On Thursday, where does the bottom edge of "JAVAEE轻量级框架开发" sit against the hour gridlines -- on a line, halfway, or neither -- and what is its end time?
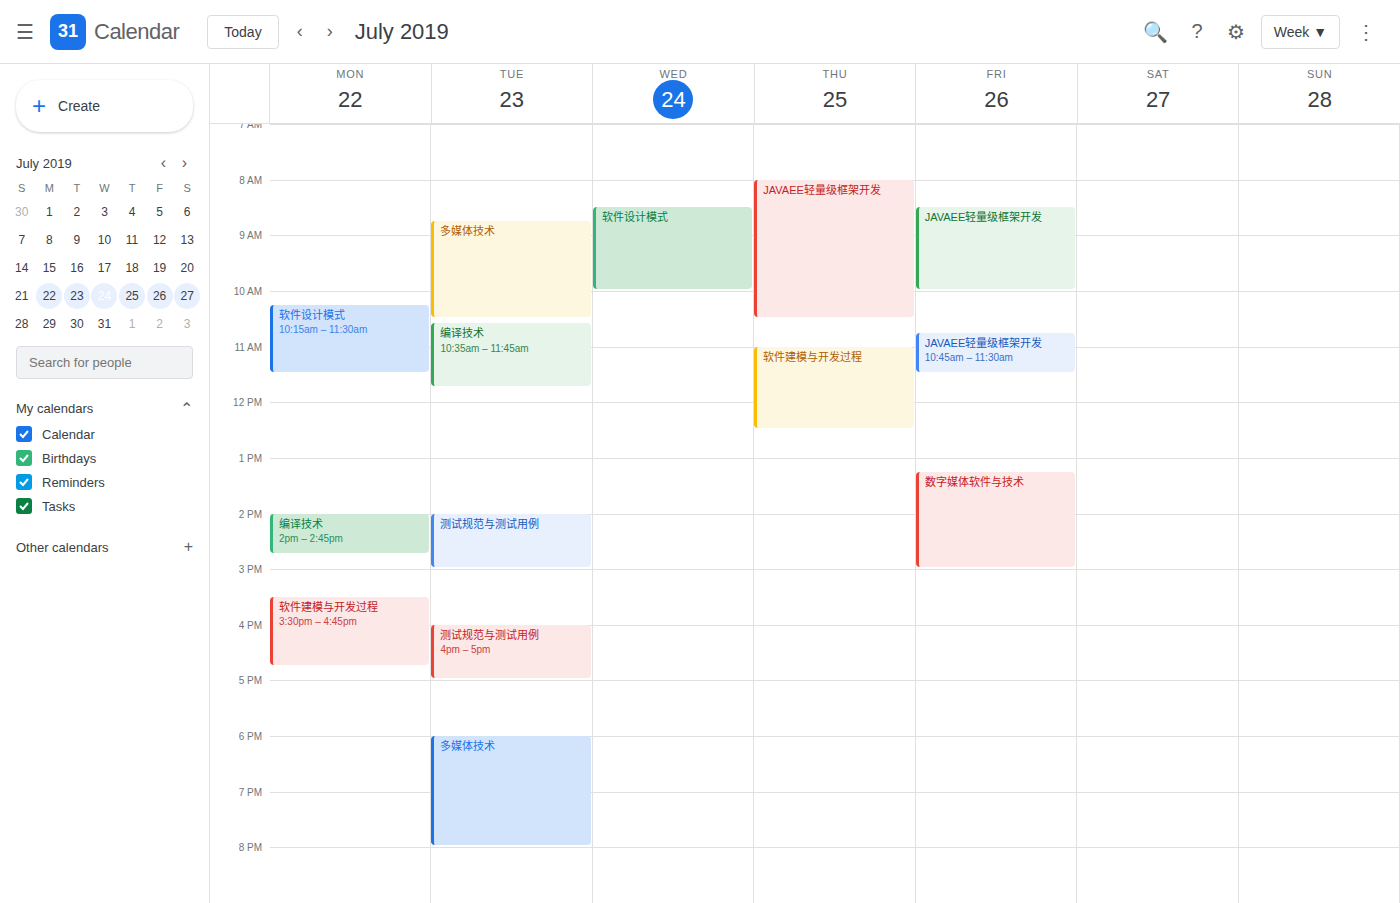
10:30 AM -- halfway between the 10 AM and 11 AM lines.